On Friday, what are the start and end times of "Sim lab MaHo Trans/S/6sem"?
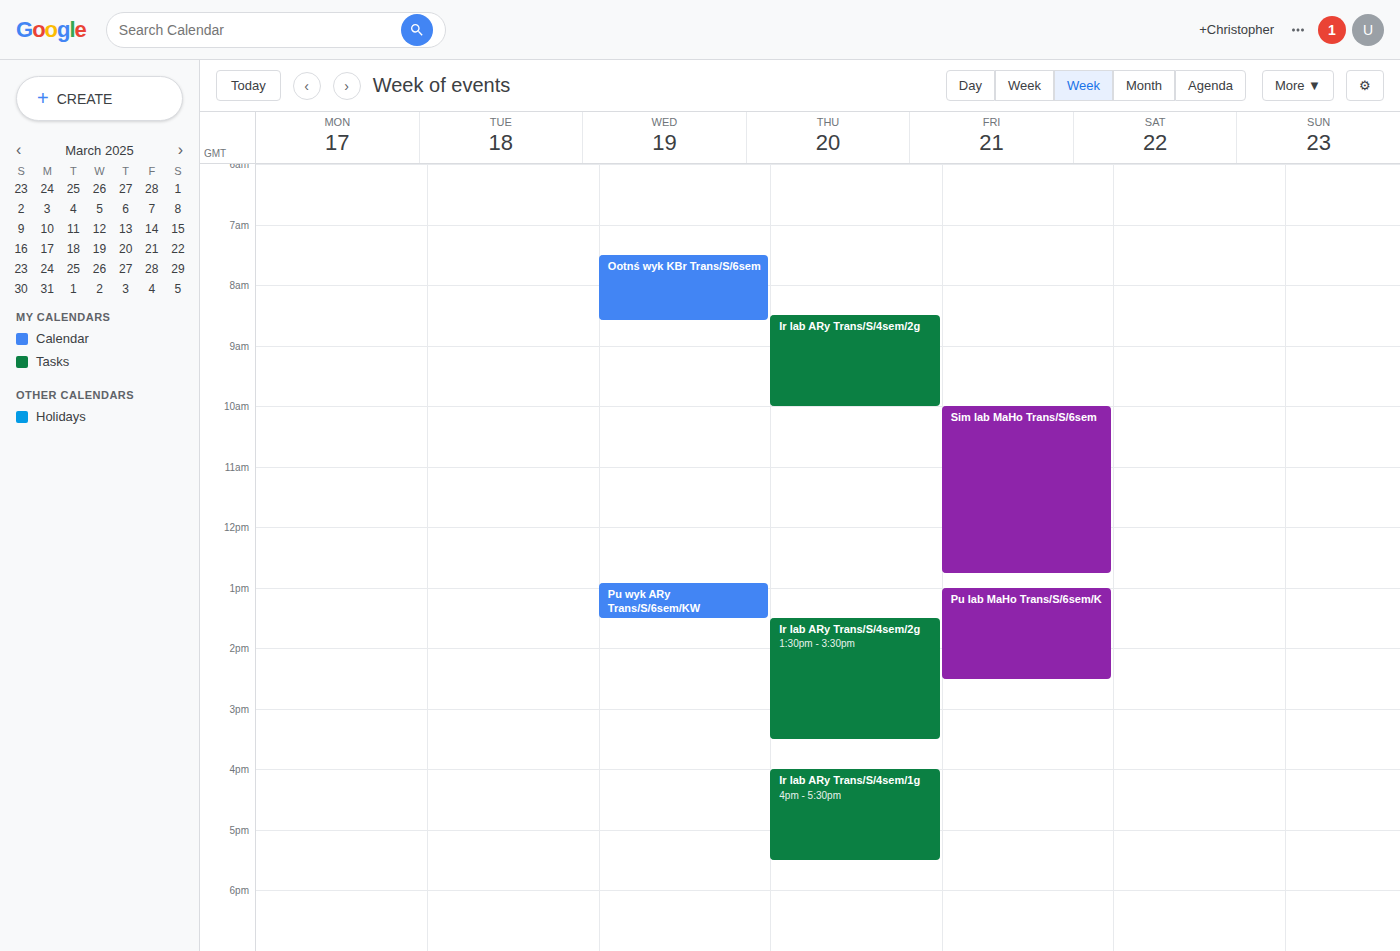
10:00 AM to 12:45 PM